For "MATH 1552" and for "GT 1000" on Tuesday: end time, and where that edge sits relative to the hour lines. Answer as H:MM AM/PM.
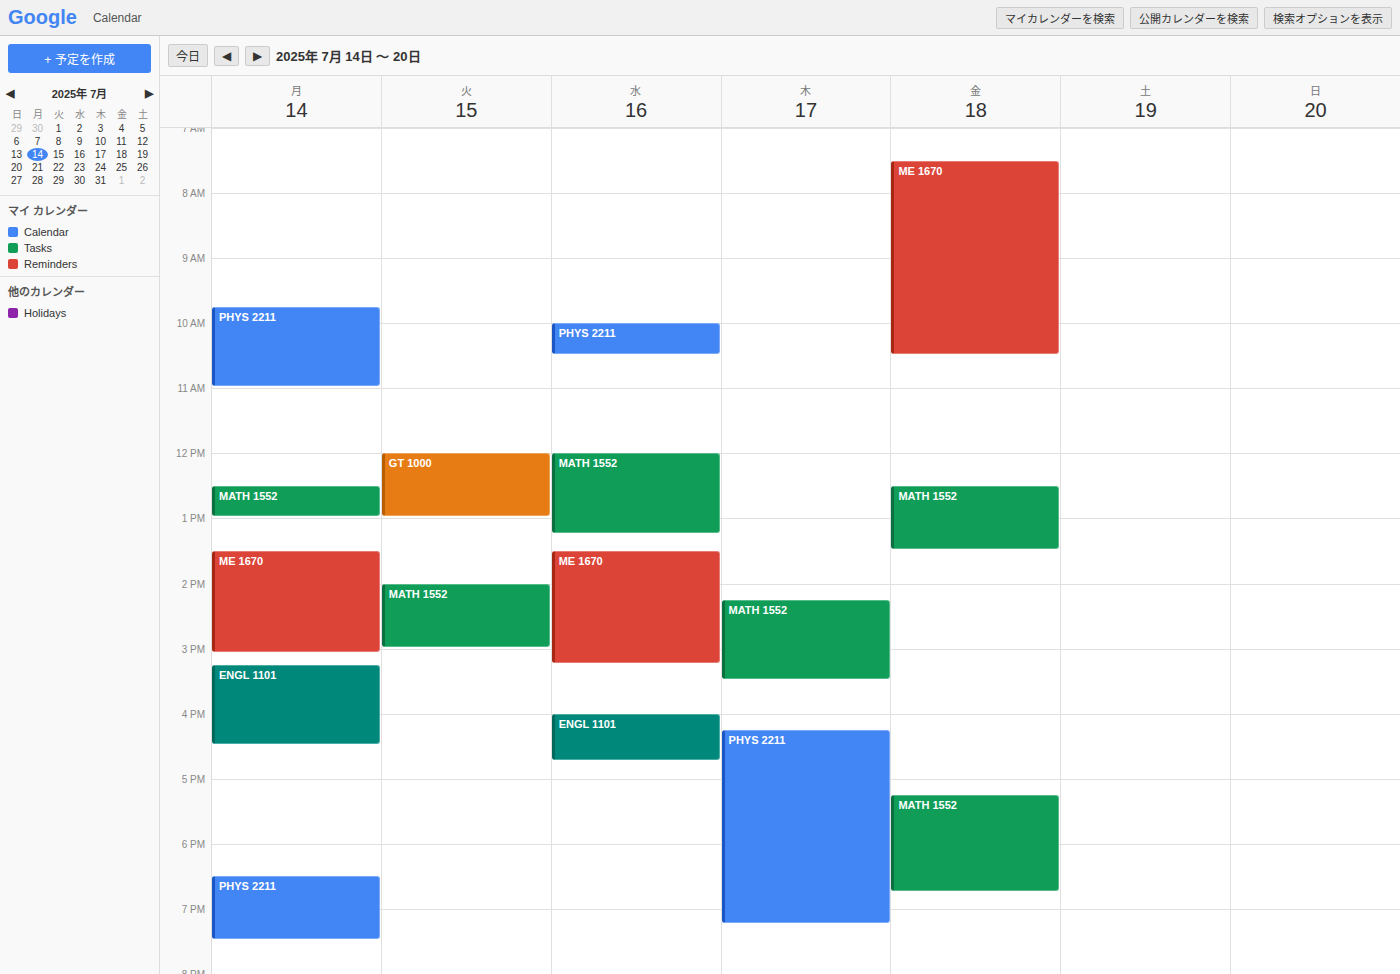
"MATH 1552": 3:00 PM, exactly on the 3 PM line. "GT 1000": 1:00 PM, exactly on the 1 PM line.